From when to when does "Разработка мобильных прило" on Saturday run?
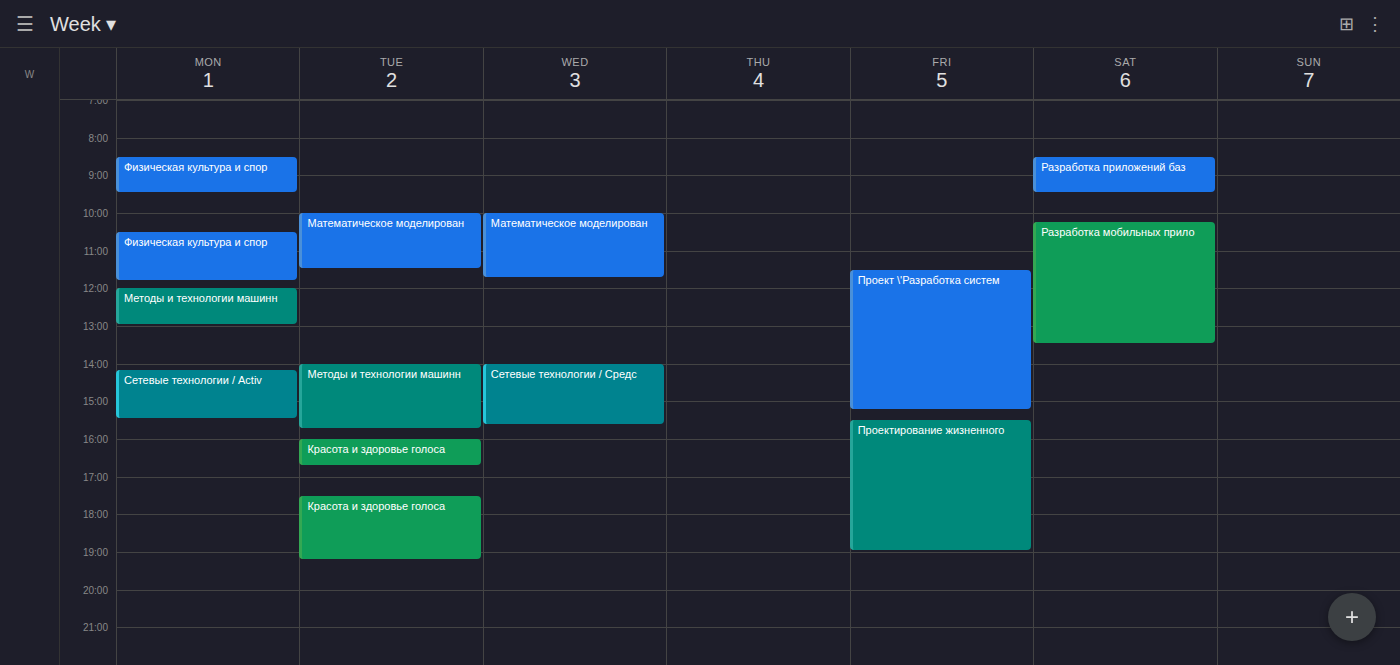
10:15 AM to 1:30 PM